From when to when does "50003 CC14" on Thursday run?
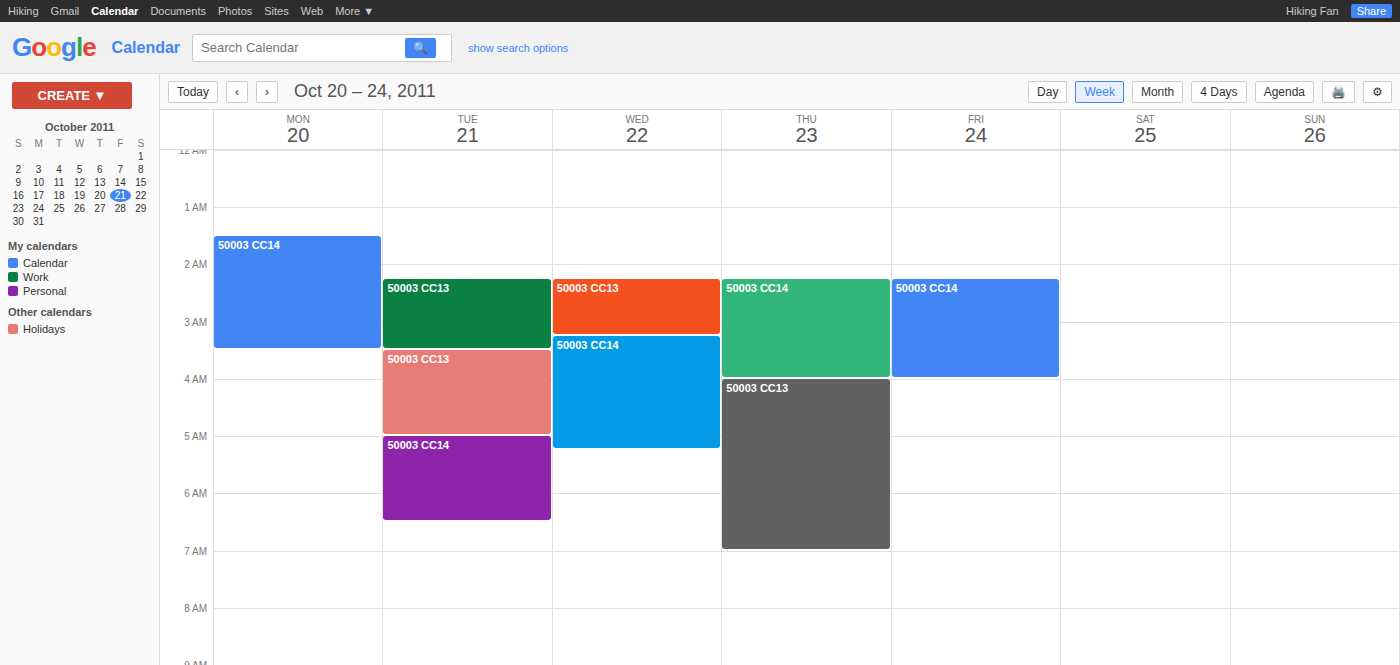
2:15 AM to 4:00 AM